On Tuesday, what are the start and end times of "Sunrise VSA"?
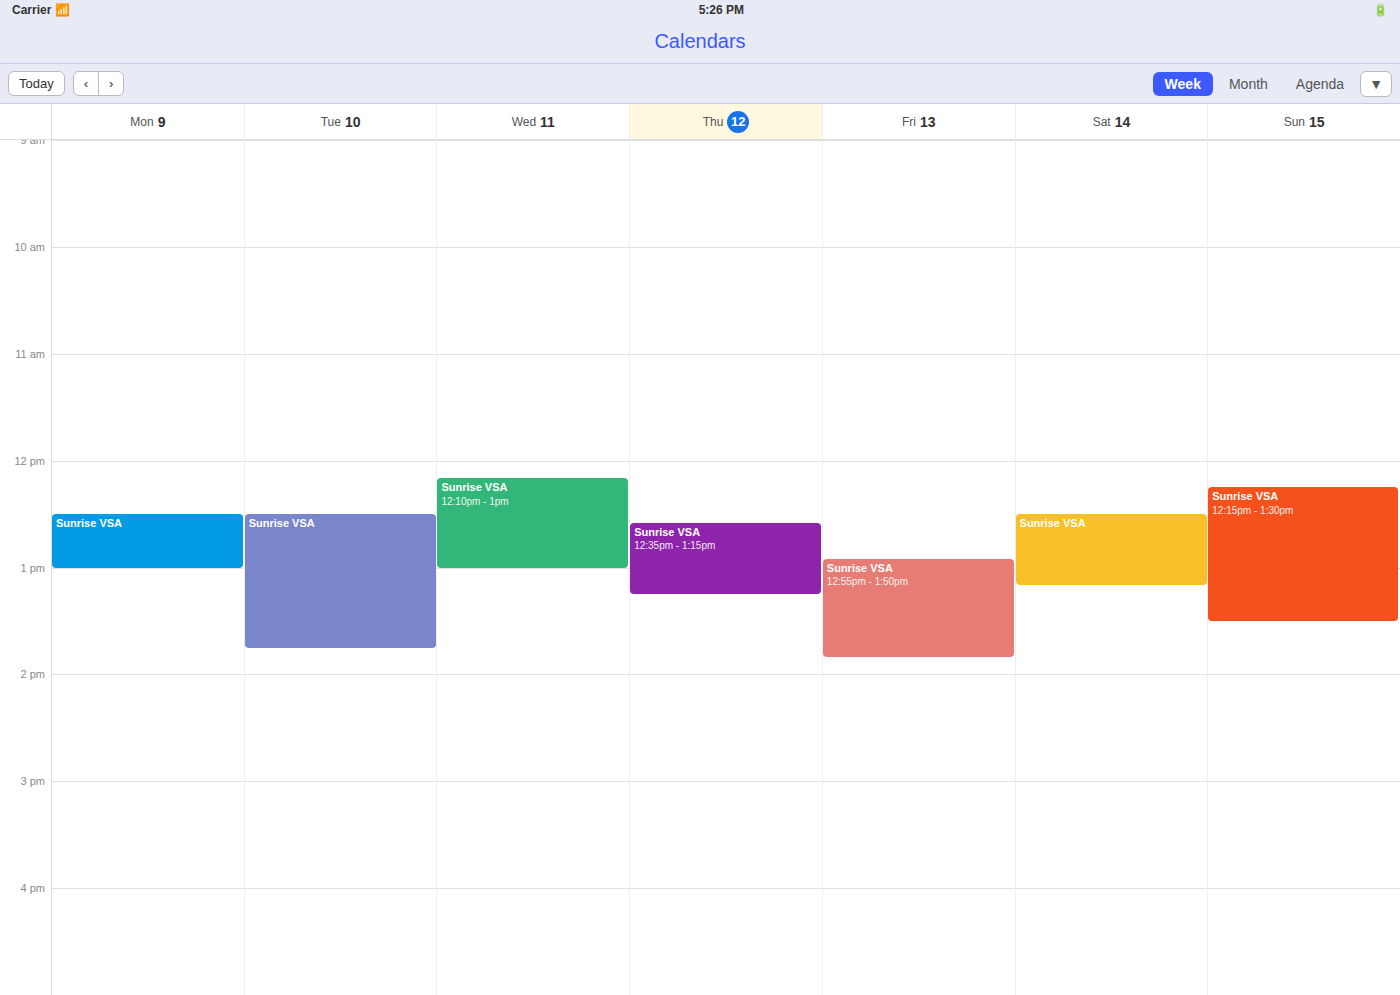
12:30 PM to 1:45 PM